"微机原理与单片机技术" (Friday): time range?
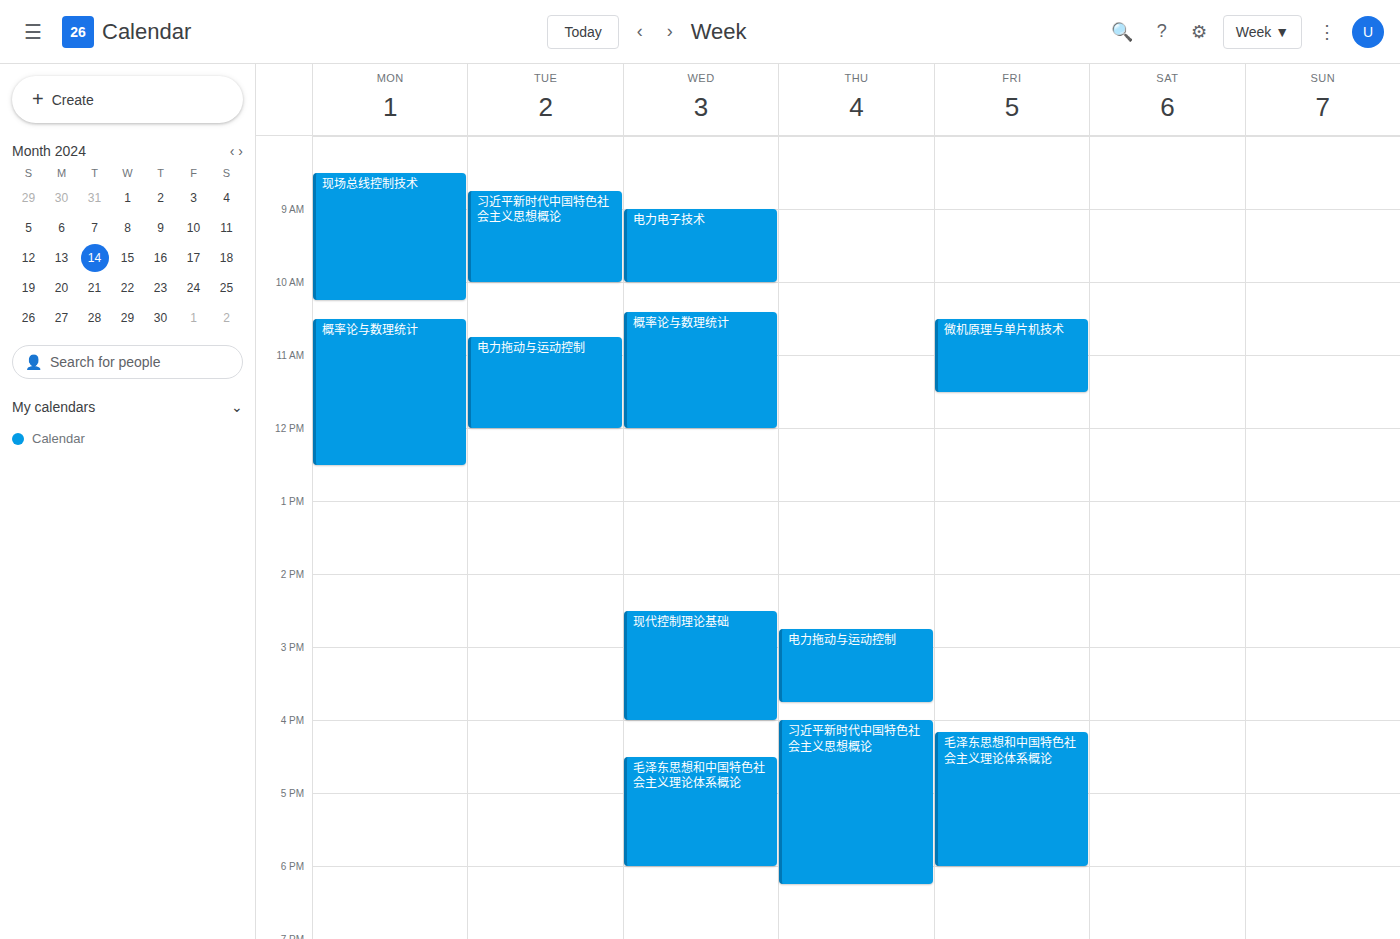
10:30 to 11:30